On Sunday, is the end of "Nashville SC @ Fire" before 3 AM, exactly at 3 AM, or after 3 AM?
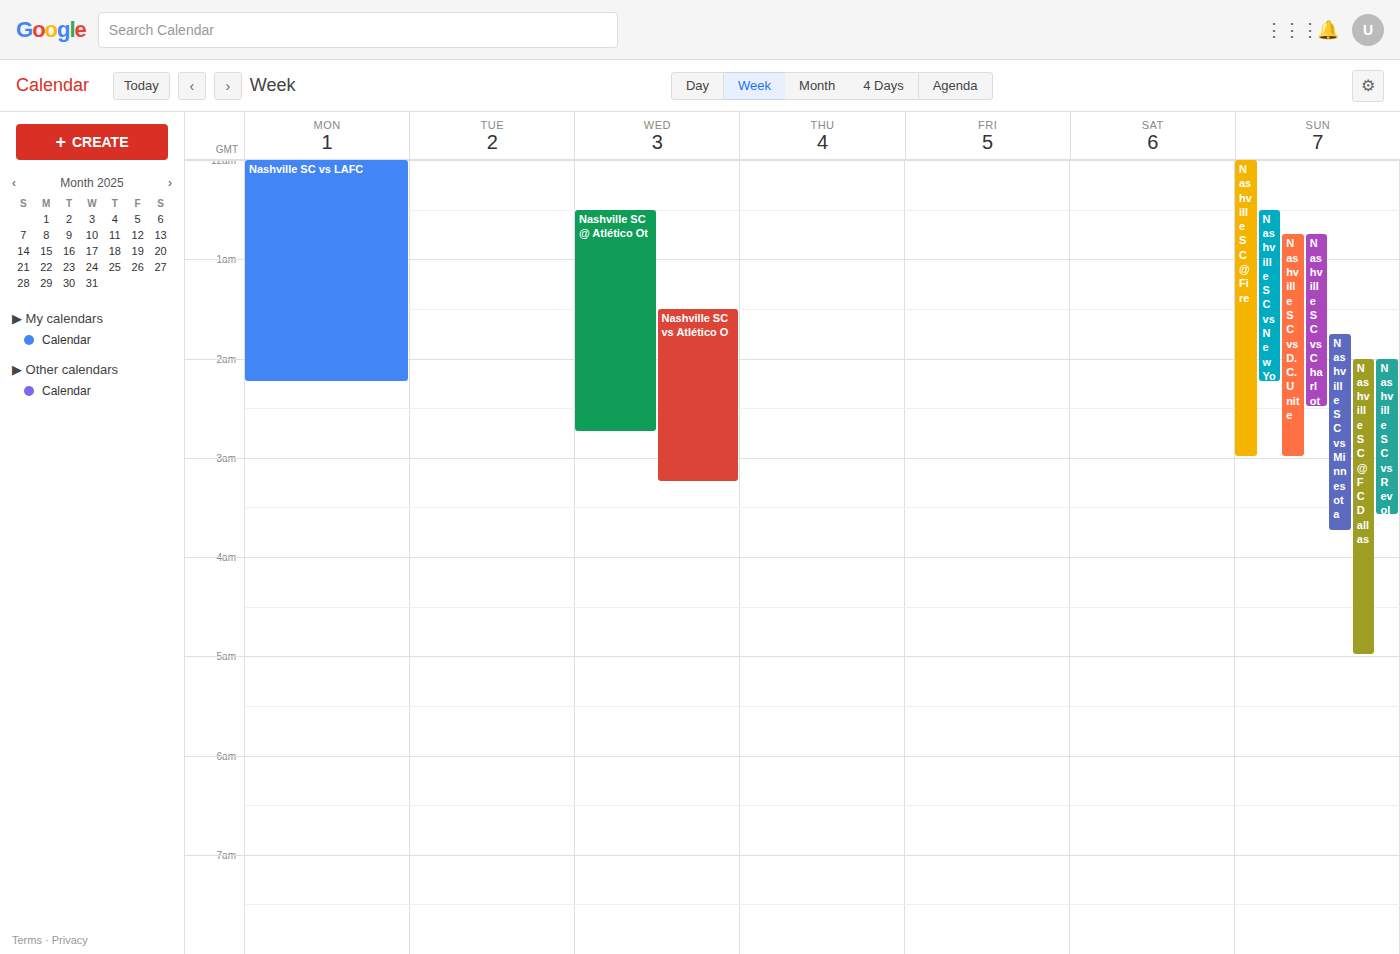
3:00 AM -- exactly at 3 AM, on the 3 AM line.